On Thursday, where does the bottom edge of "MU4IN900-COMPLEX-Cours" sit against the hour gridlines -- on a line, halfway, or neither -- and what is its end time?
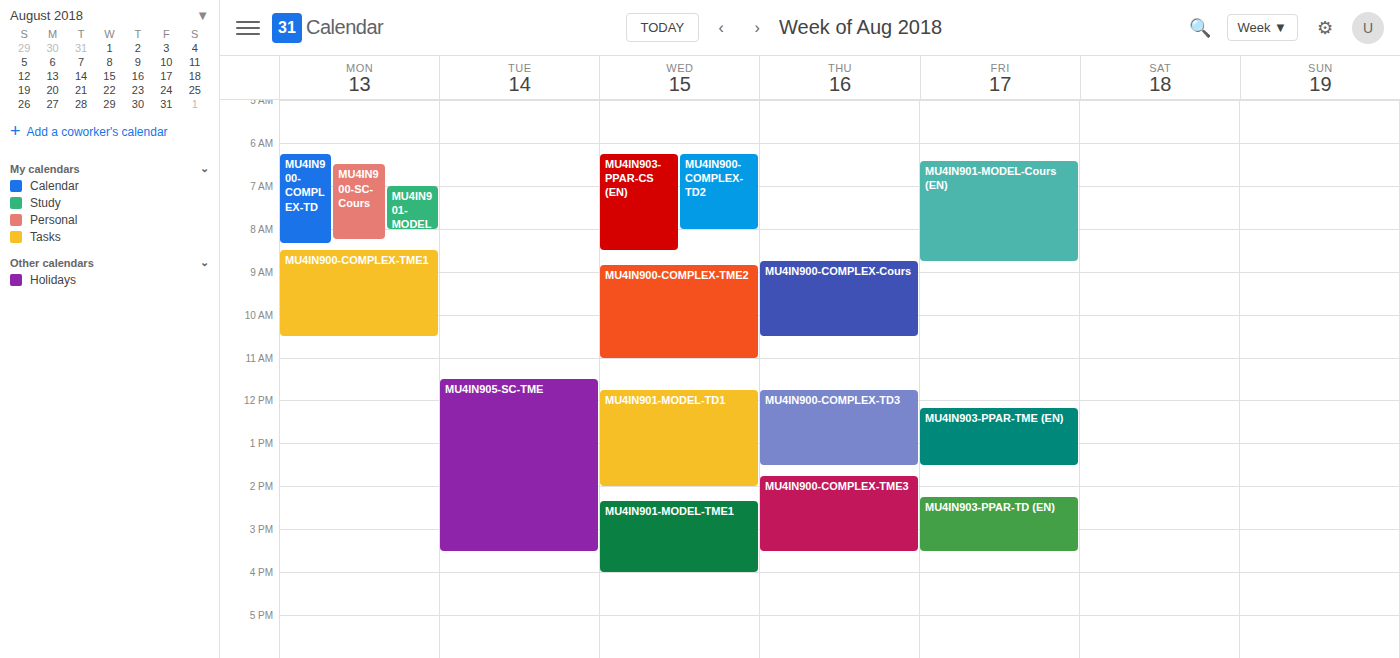
10:30 AM -- halfway between the 10 AM and 11 AM lines.